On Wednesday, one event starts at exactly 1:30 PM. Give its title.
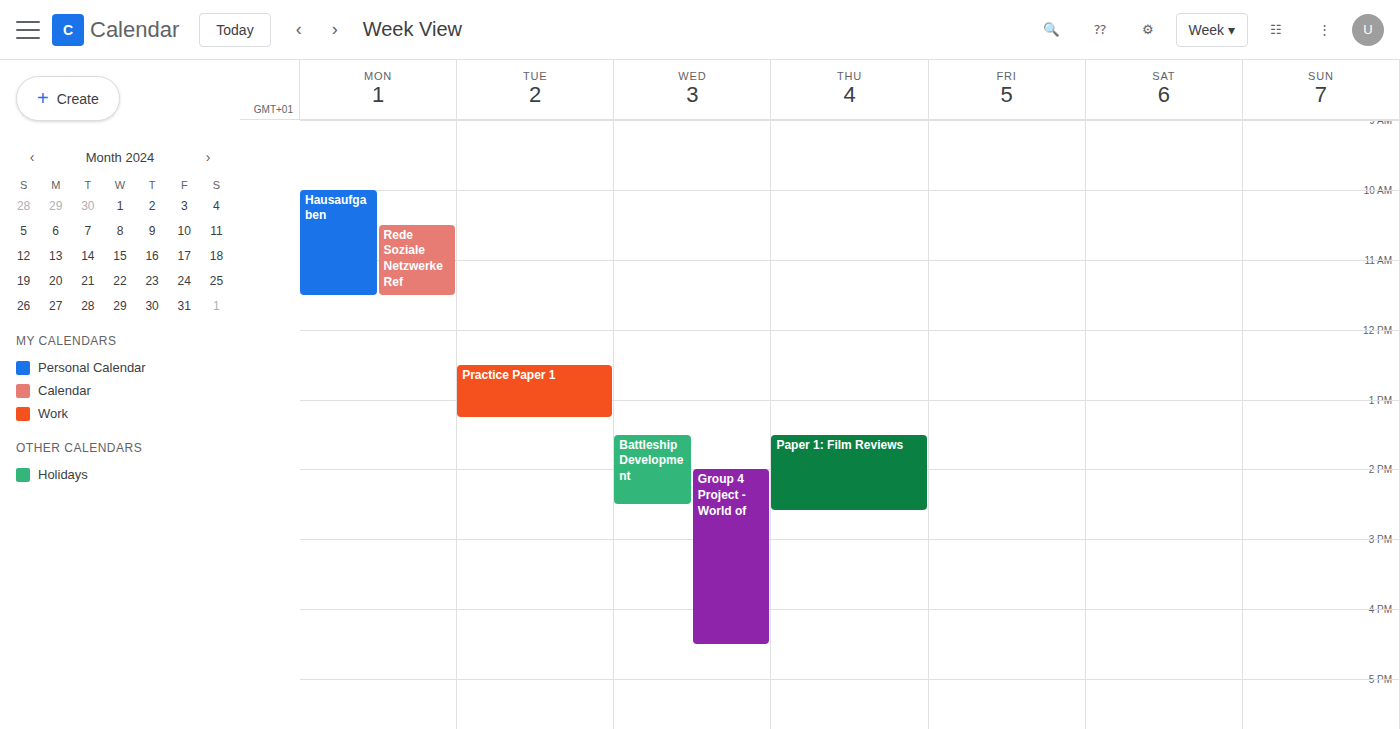
"Battleship Development"